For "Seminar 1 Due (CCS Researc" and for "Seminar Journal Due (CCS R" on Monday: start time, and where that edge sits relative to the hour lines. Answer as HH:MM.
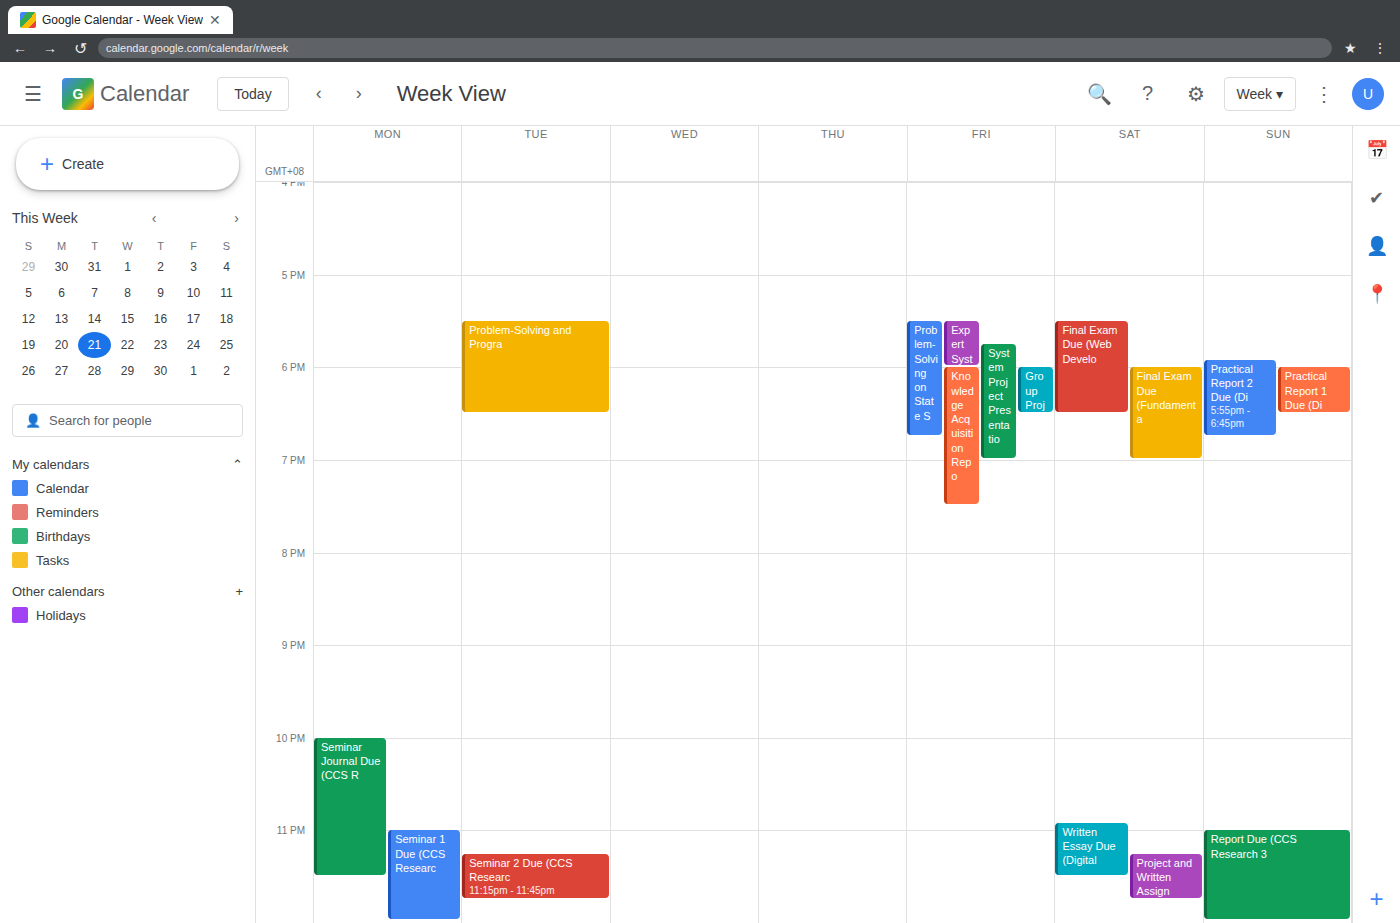
"Seminar 1 Due (CCS Researc": 23:00, exactly on the 23:00 line. "Seminar Journal Due (CCS R": 22:00, exactly on the 22:00 line.